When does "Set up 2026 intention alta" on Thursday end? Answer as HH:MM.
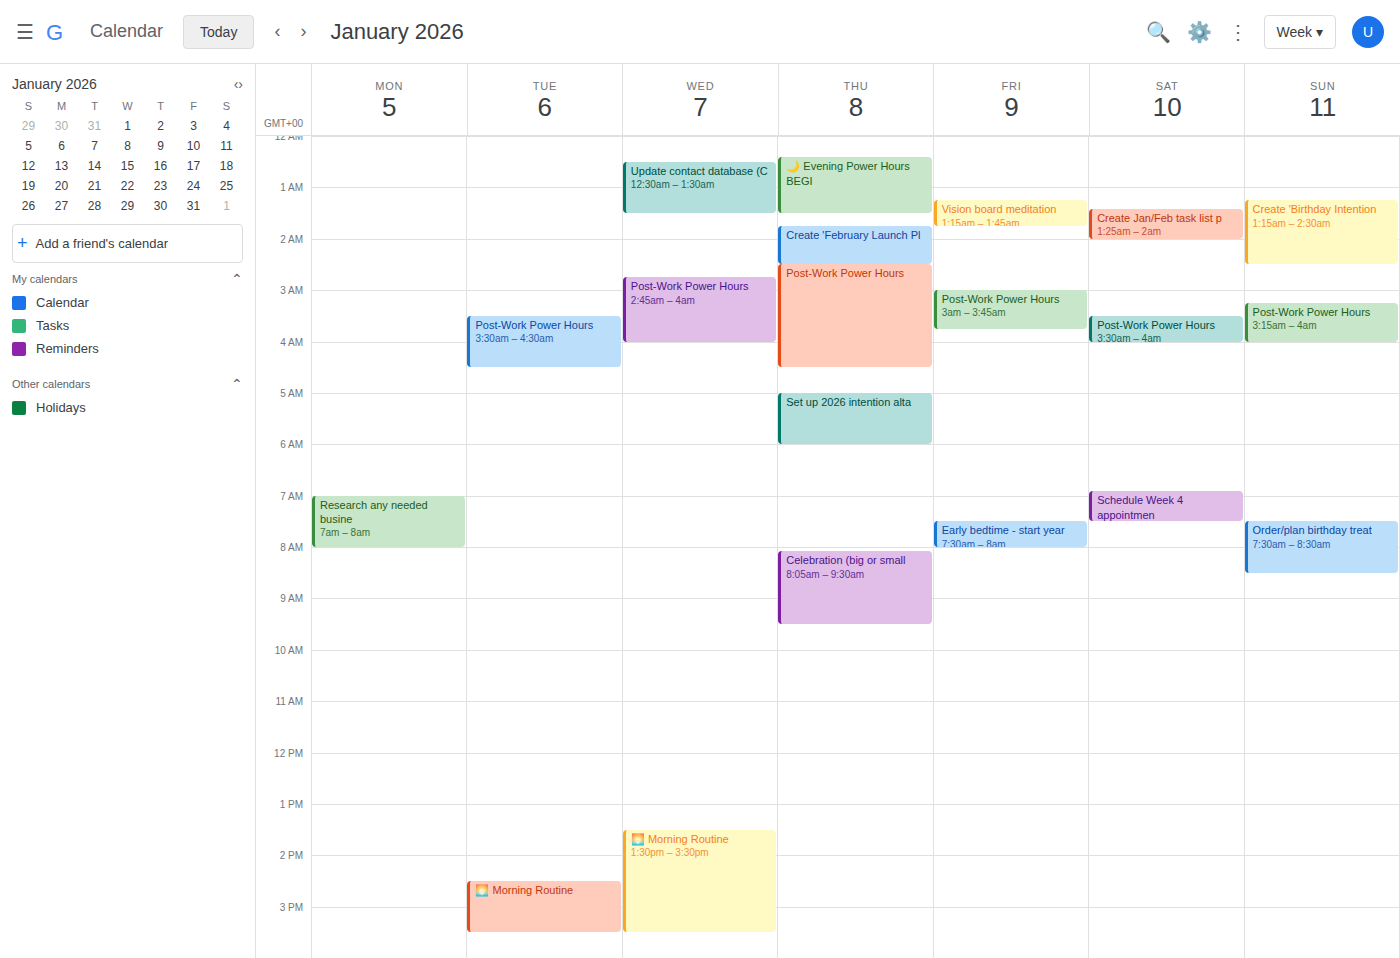
06:00